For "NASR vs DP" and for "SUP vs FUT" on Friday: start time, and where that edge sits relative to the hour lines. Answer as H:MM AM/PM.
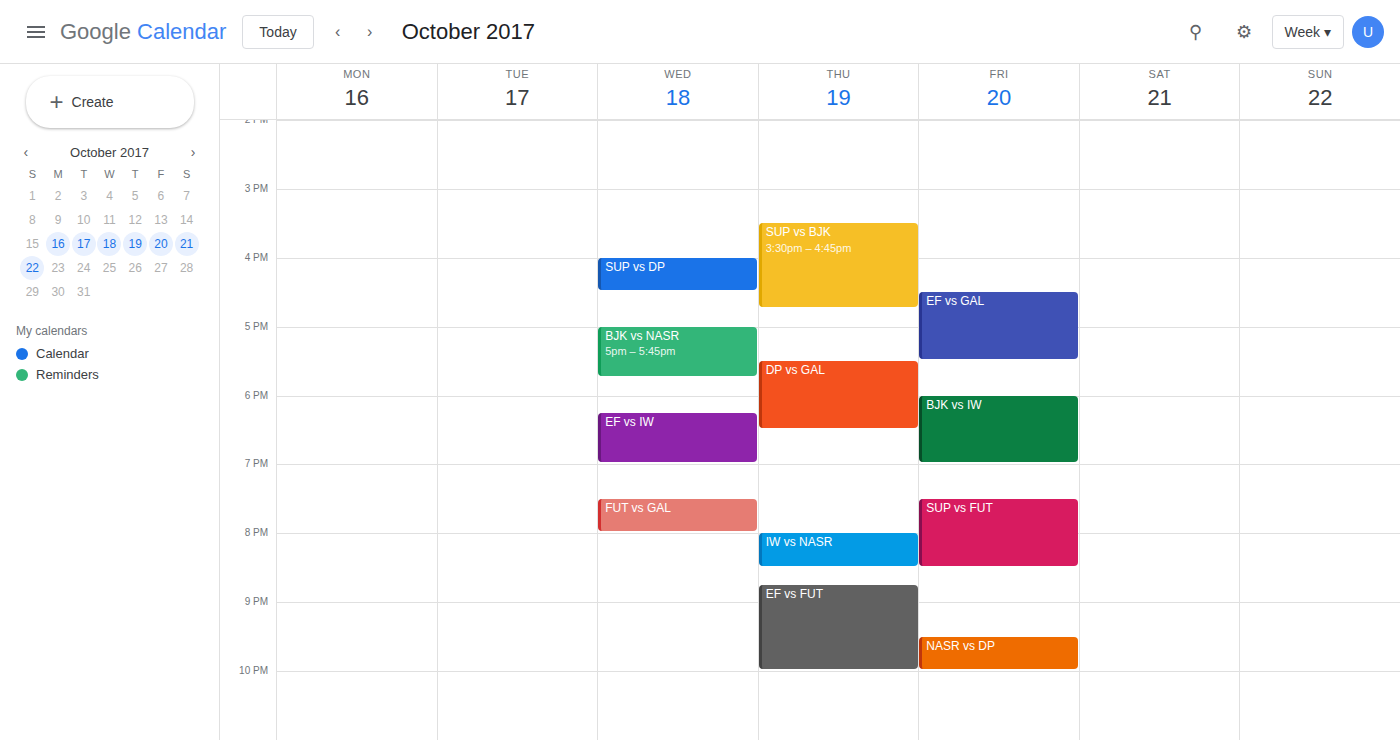
"NASR vs DP": 9:30 PM, halfway between the 9 PM and 10 PM lines. "SUP vs FUT": 7:30 PM, halfway between the 7 PM and 8 PM lines.